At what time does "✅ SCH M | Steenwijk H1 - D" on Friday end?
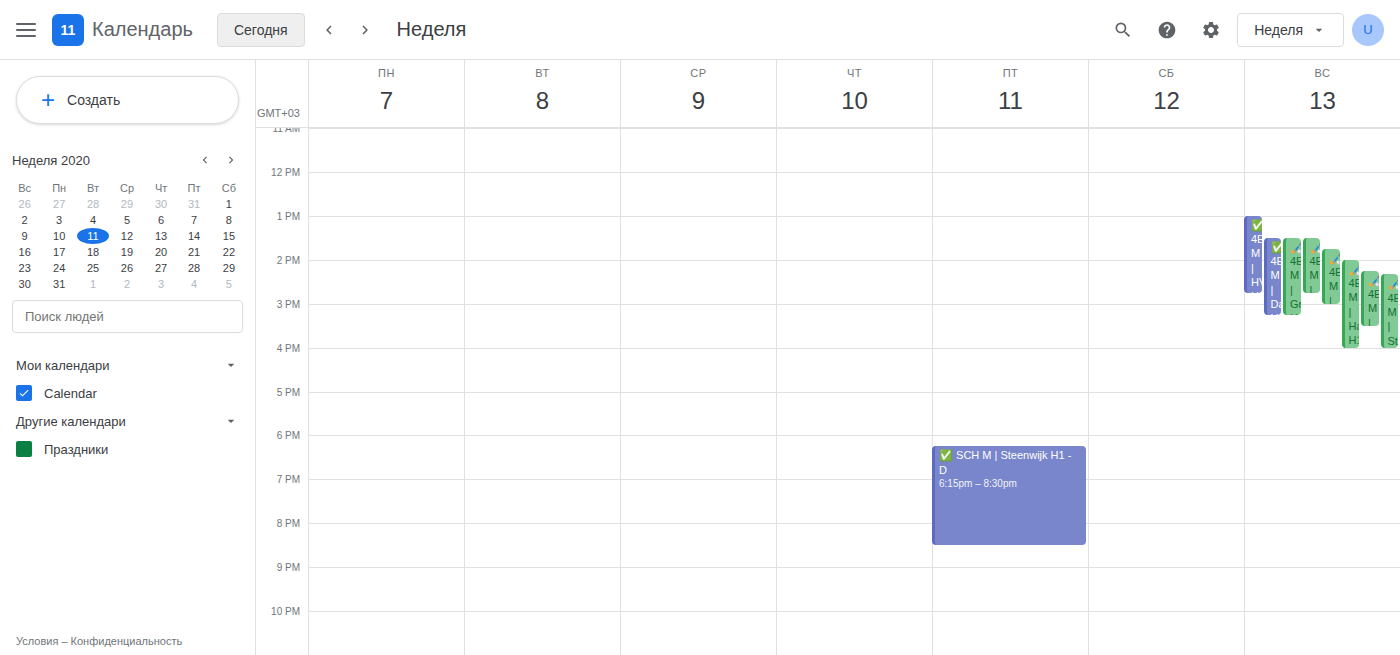
8:30 PM